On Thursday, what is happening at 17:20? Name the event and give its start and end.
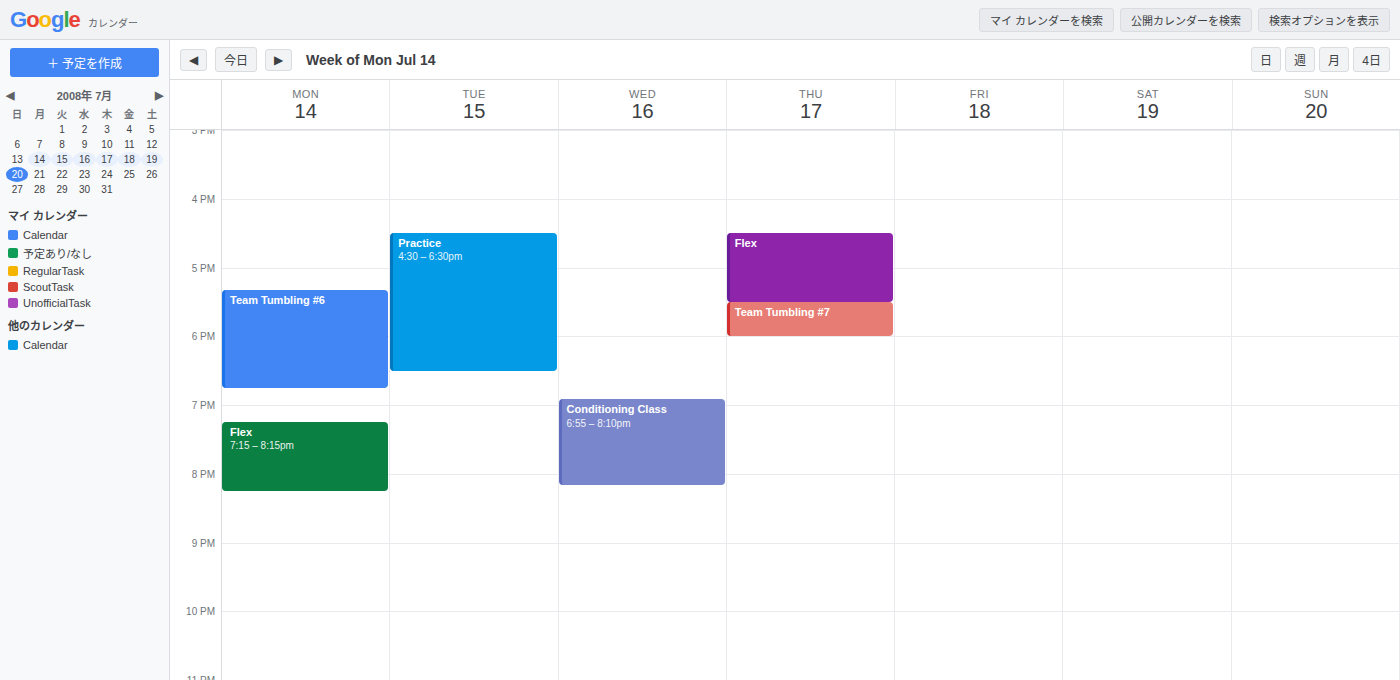
"Flex", 16:30 to 17:30